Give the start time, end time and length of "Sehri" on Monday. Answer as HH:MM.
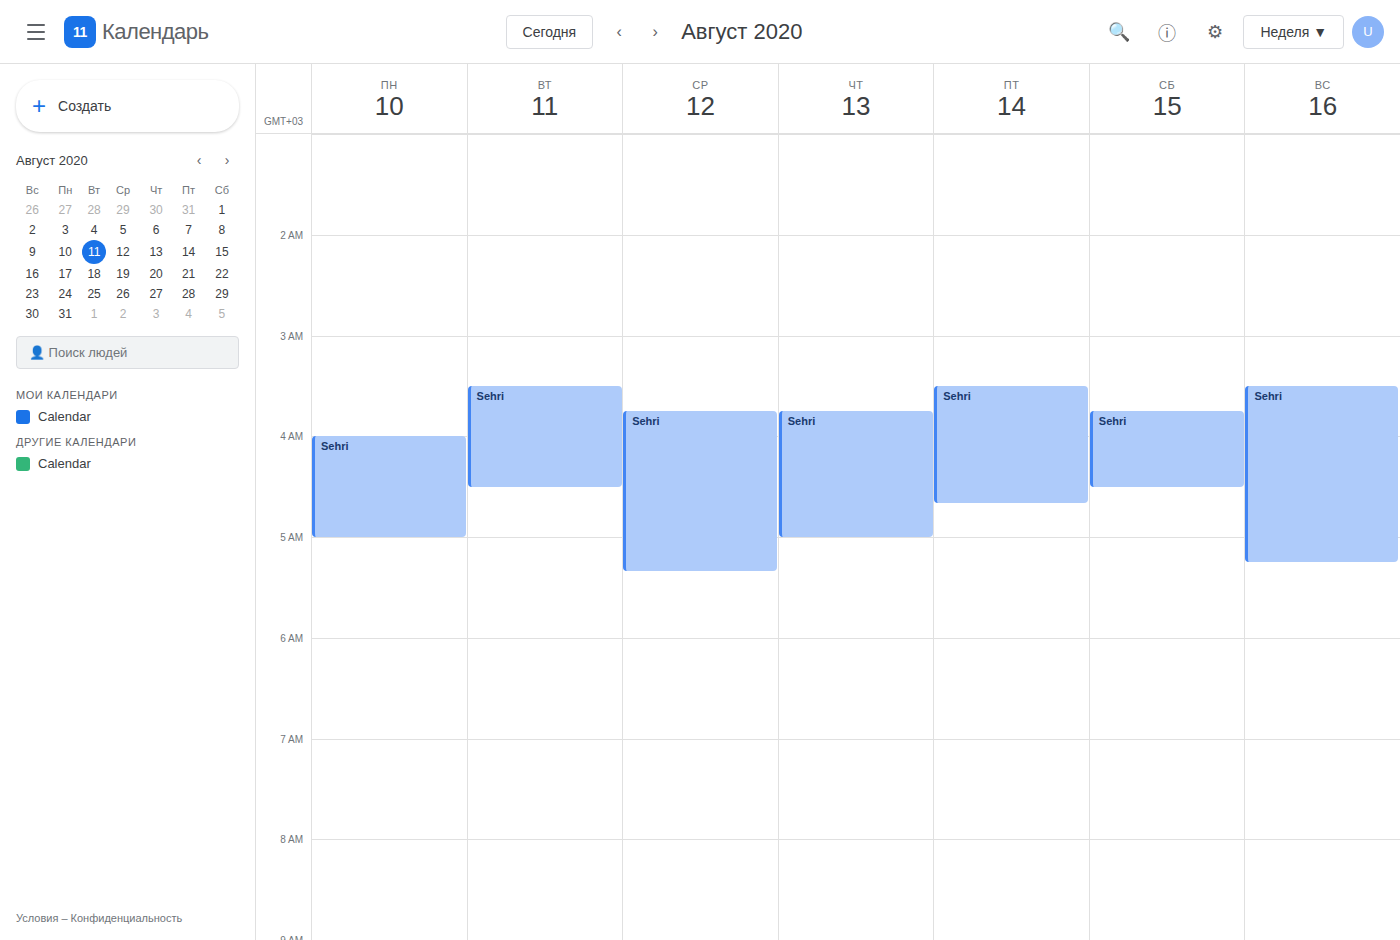
04:00 to 05:00, 1 hour